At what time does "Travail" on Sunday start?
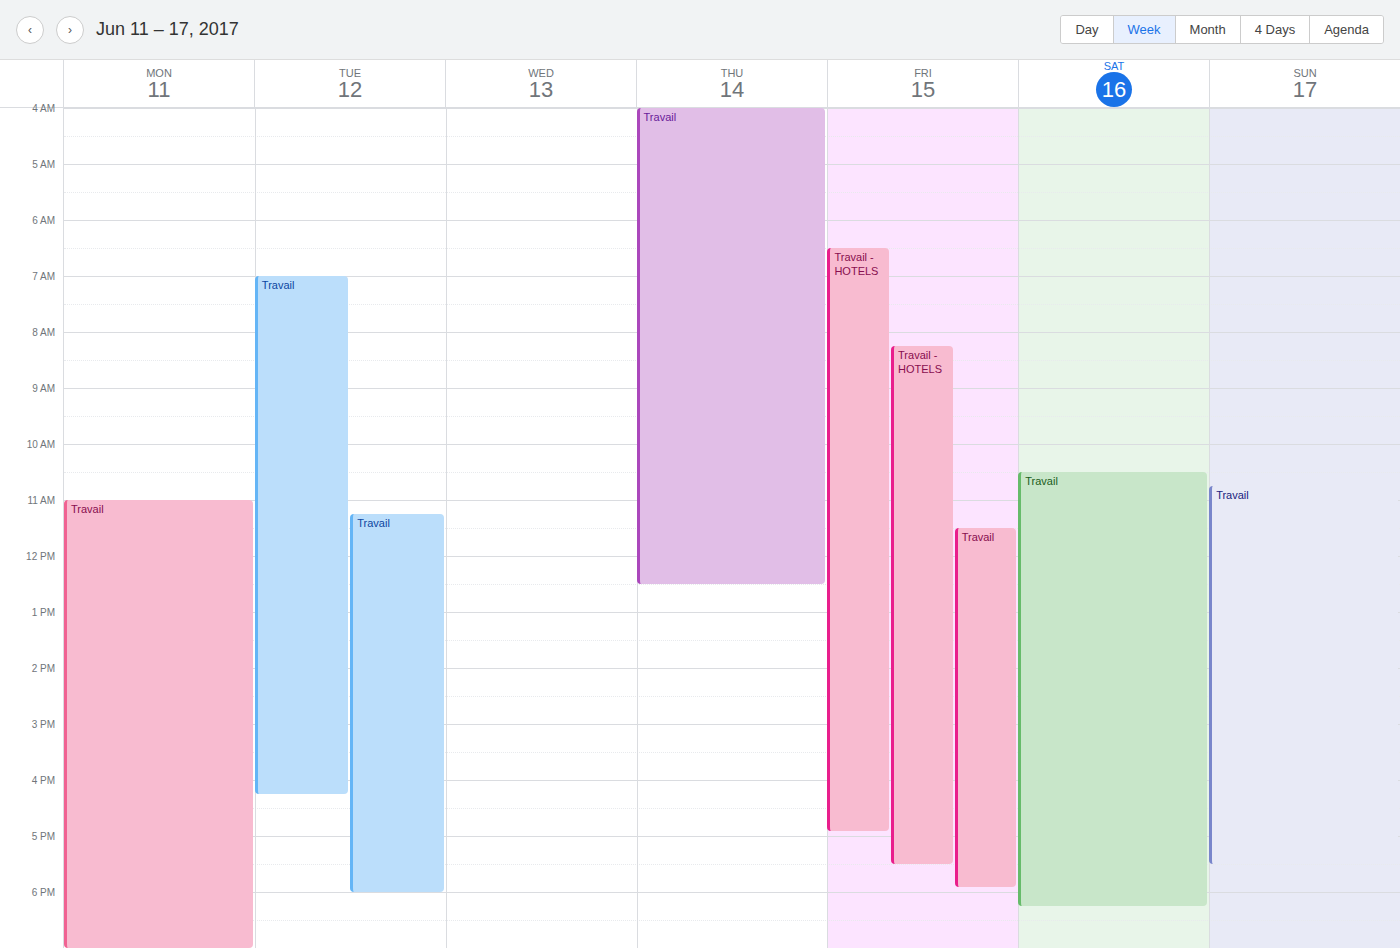
10:45 AM